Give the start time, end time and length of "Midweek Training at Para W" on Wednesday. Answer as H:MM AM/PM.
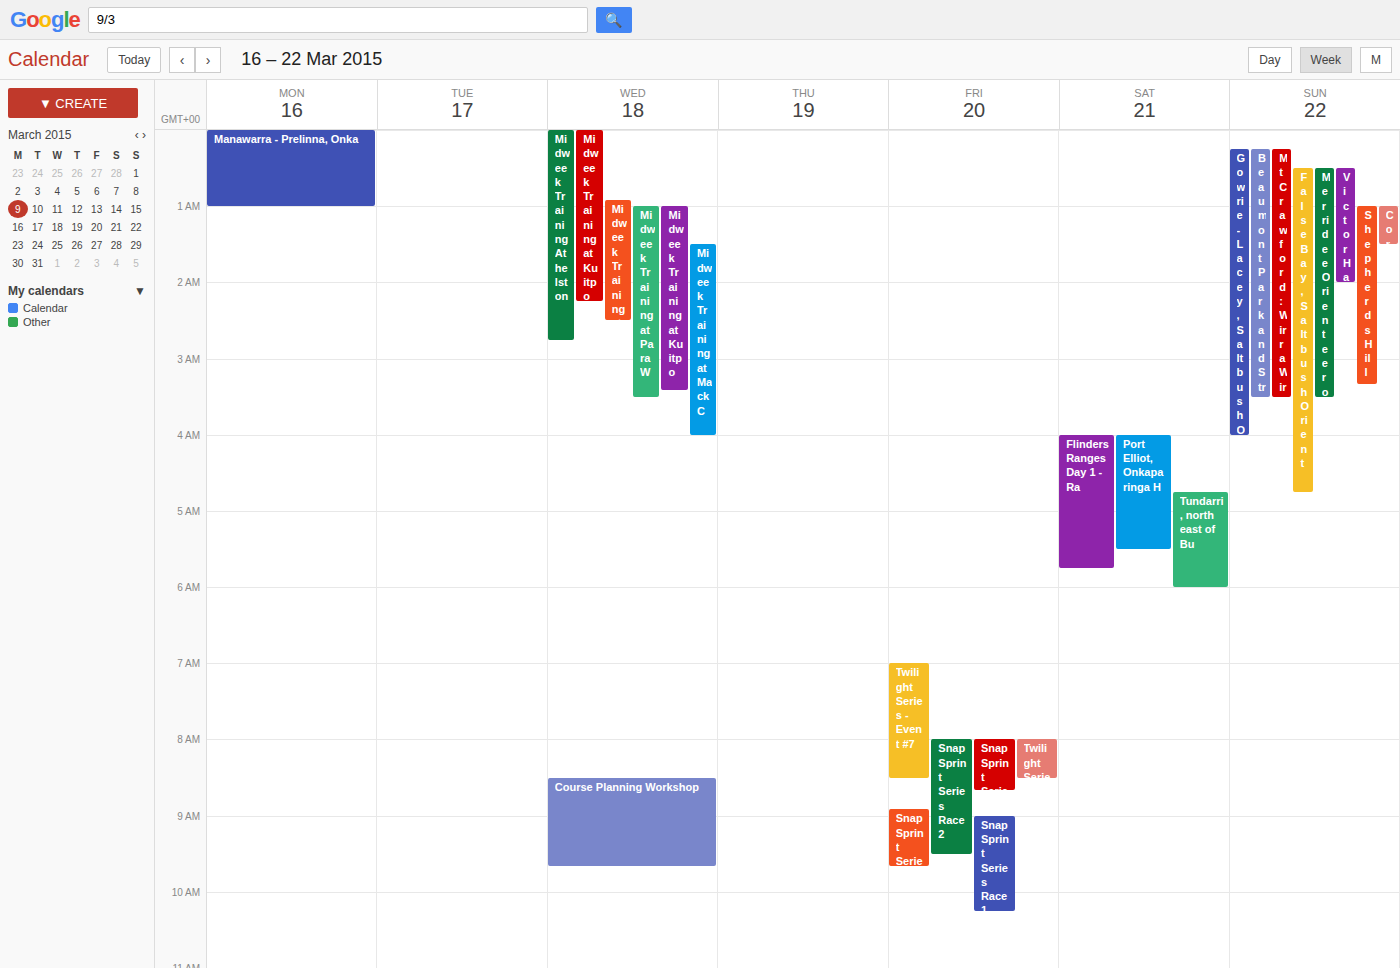
1:00 AM to 3:30 AM, 2 hours 30 minutes